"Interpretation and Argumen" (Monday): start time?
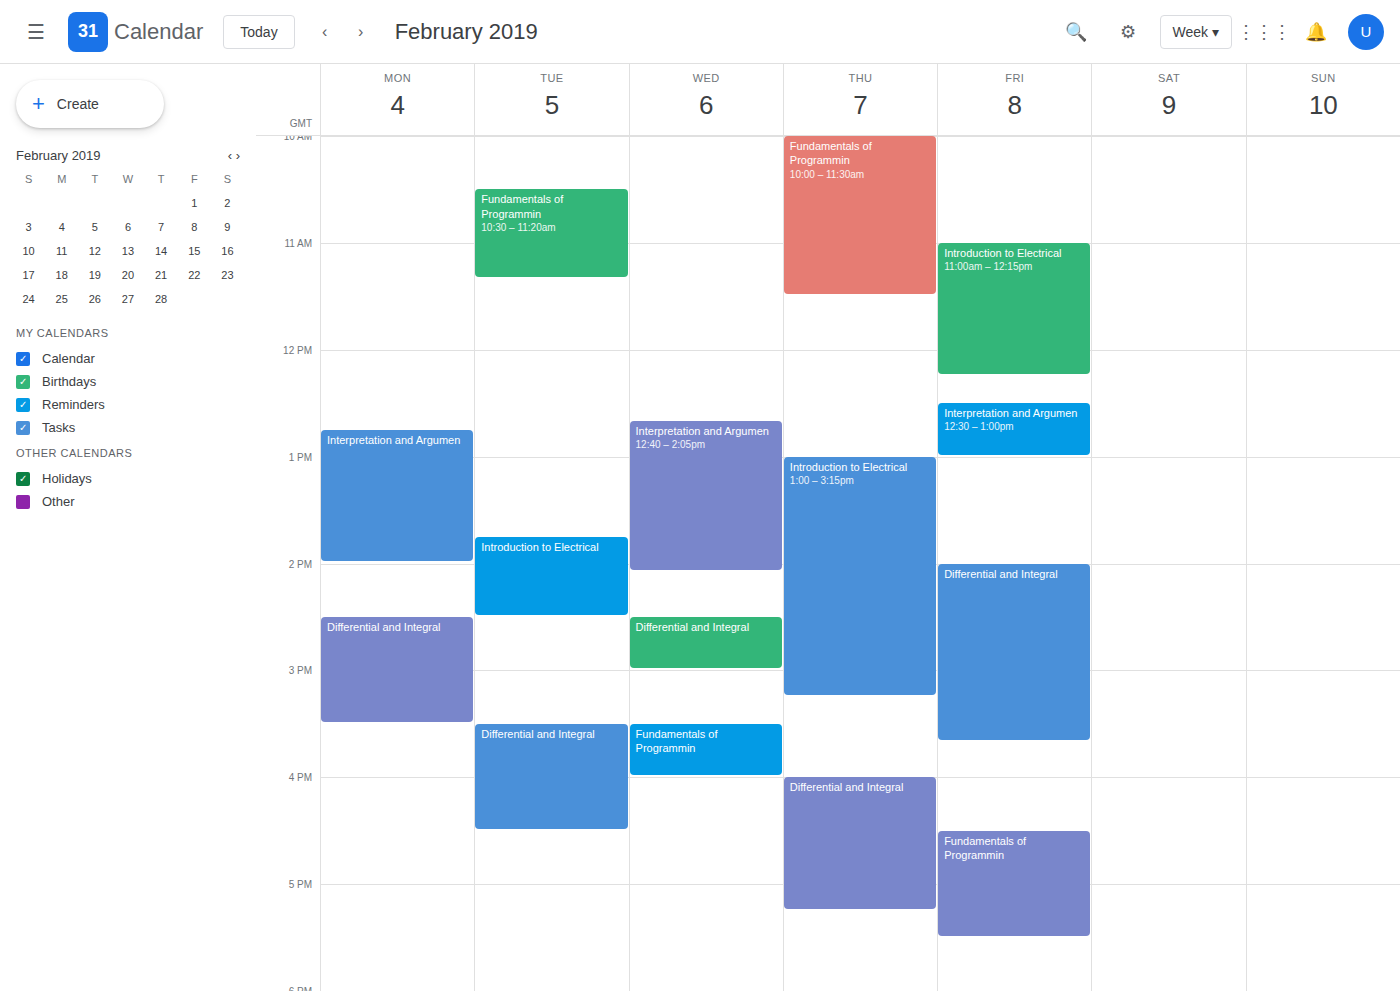
12:45